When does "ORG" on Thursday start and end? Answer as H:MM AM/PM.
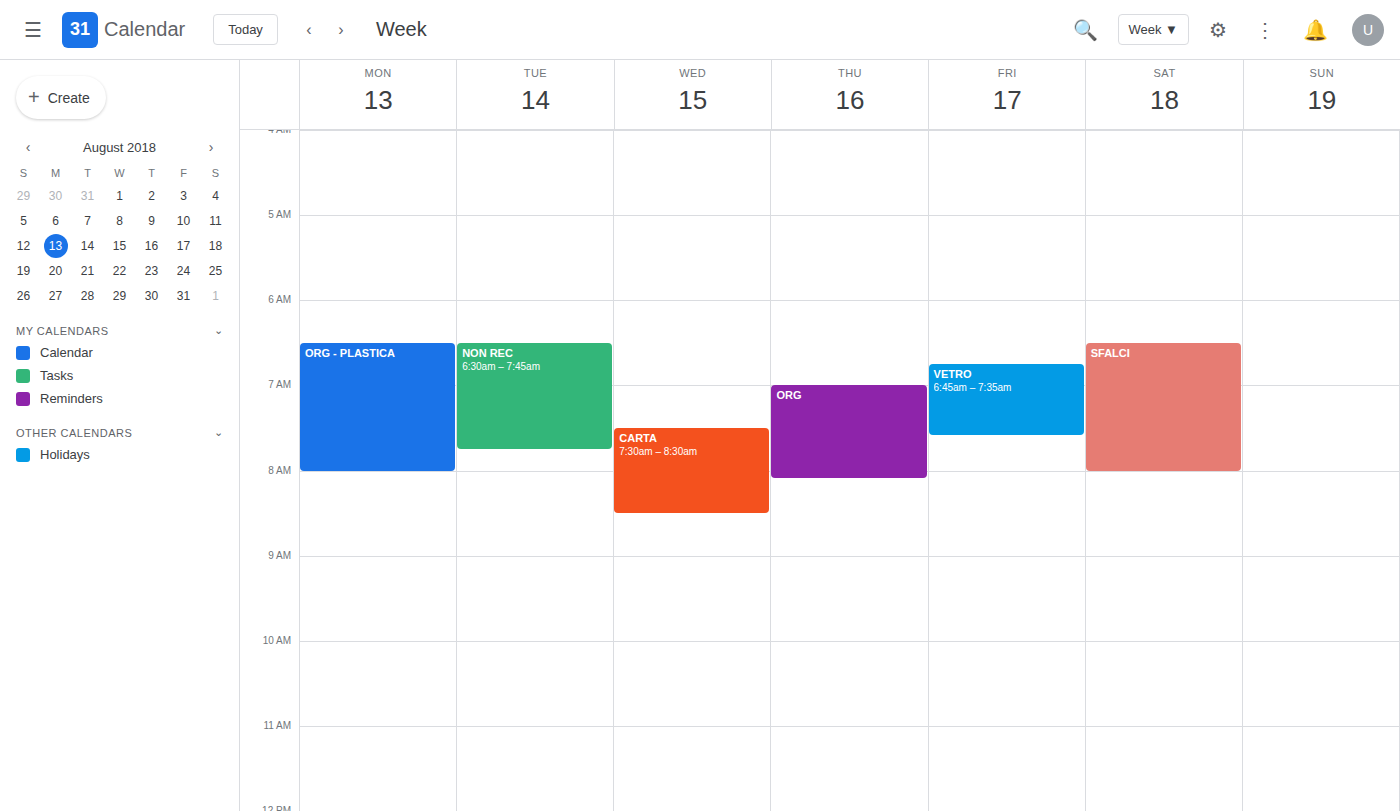
7:00 AM to 8:05 AM